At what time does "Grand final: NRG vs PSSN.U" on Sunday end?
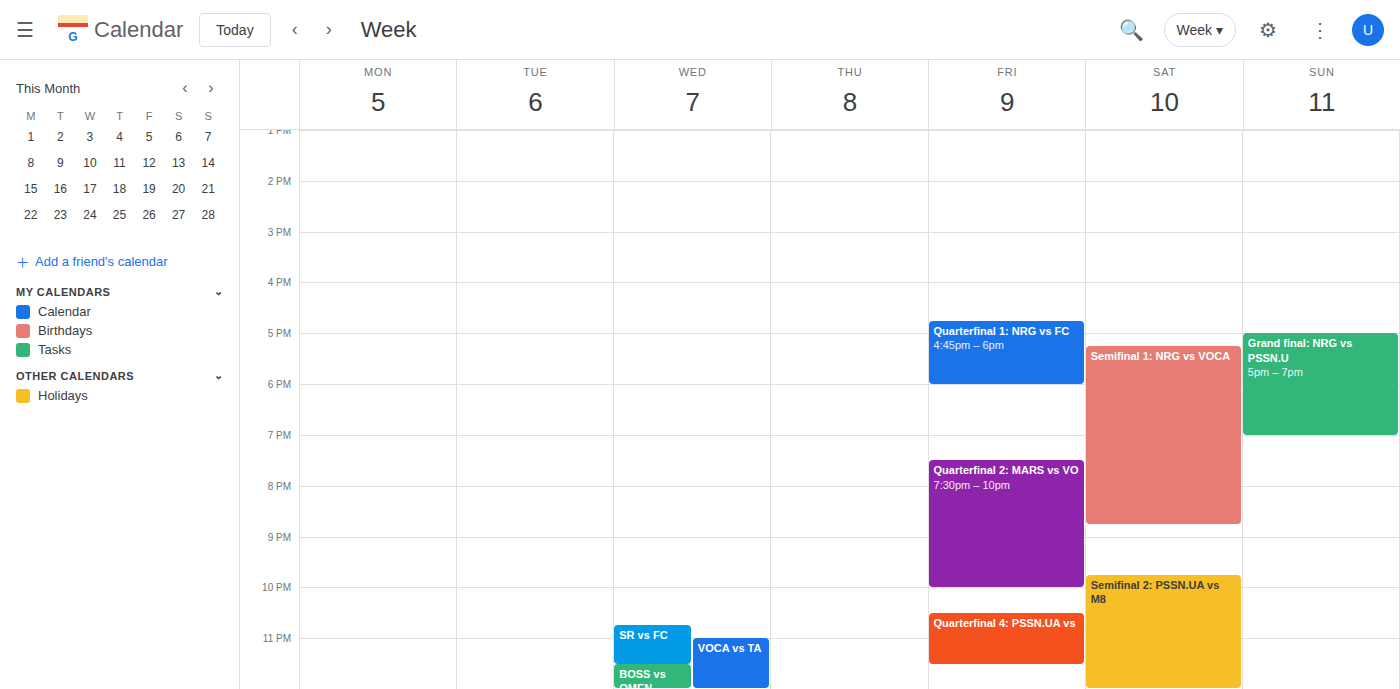
7:00 PM